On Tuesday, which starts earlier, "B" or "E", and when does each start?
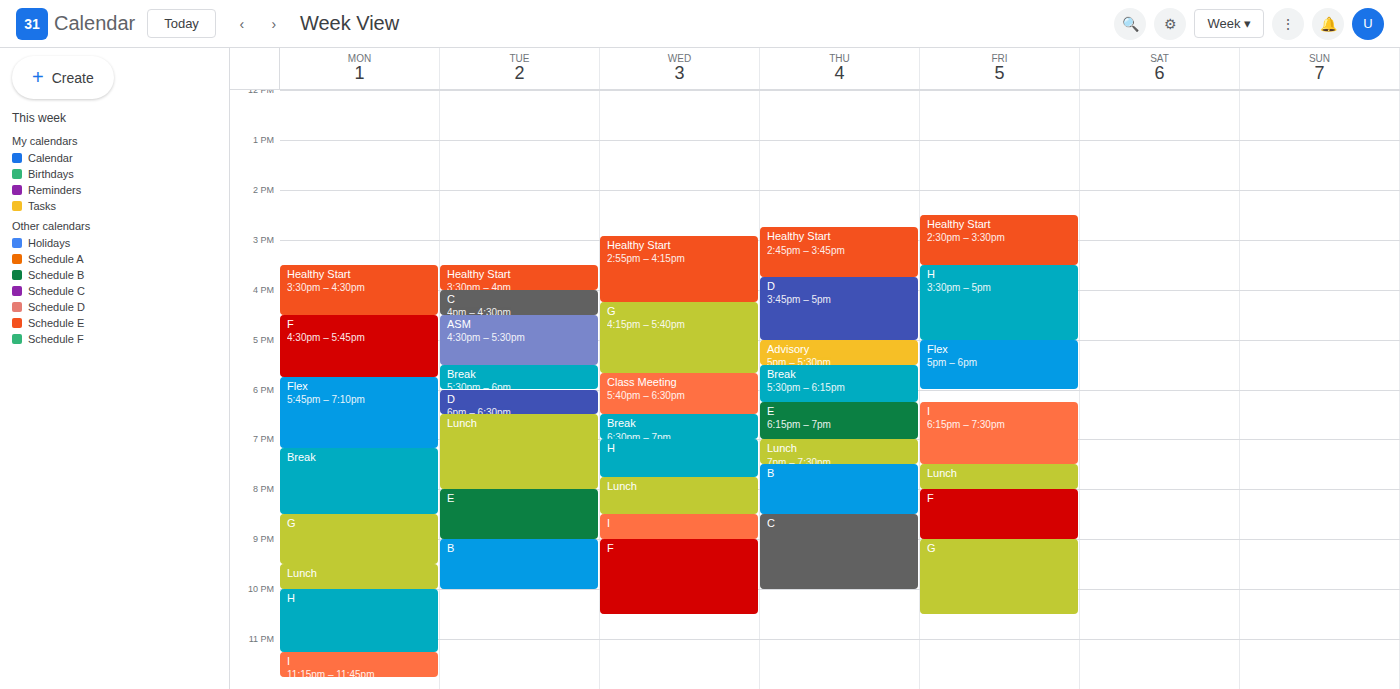
"E" 8:00 PM; "B" 9:00 PM.